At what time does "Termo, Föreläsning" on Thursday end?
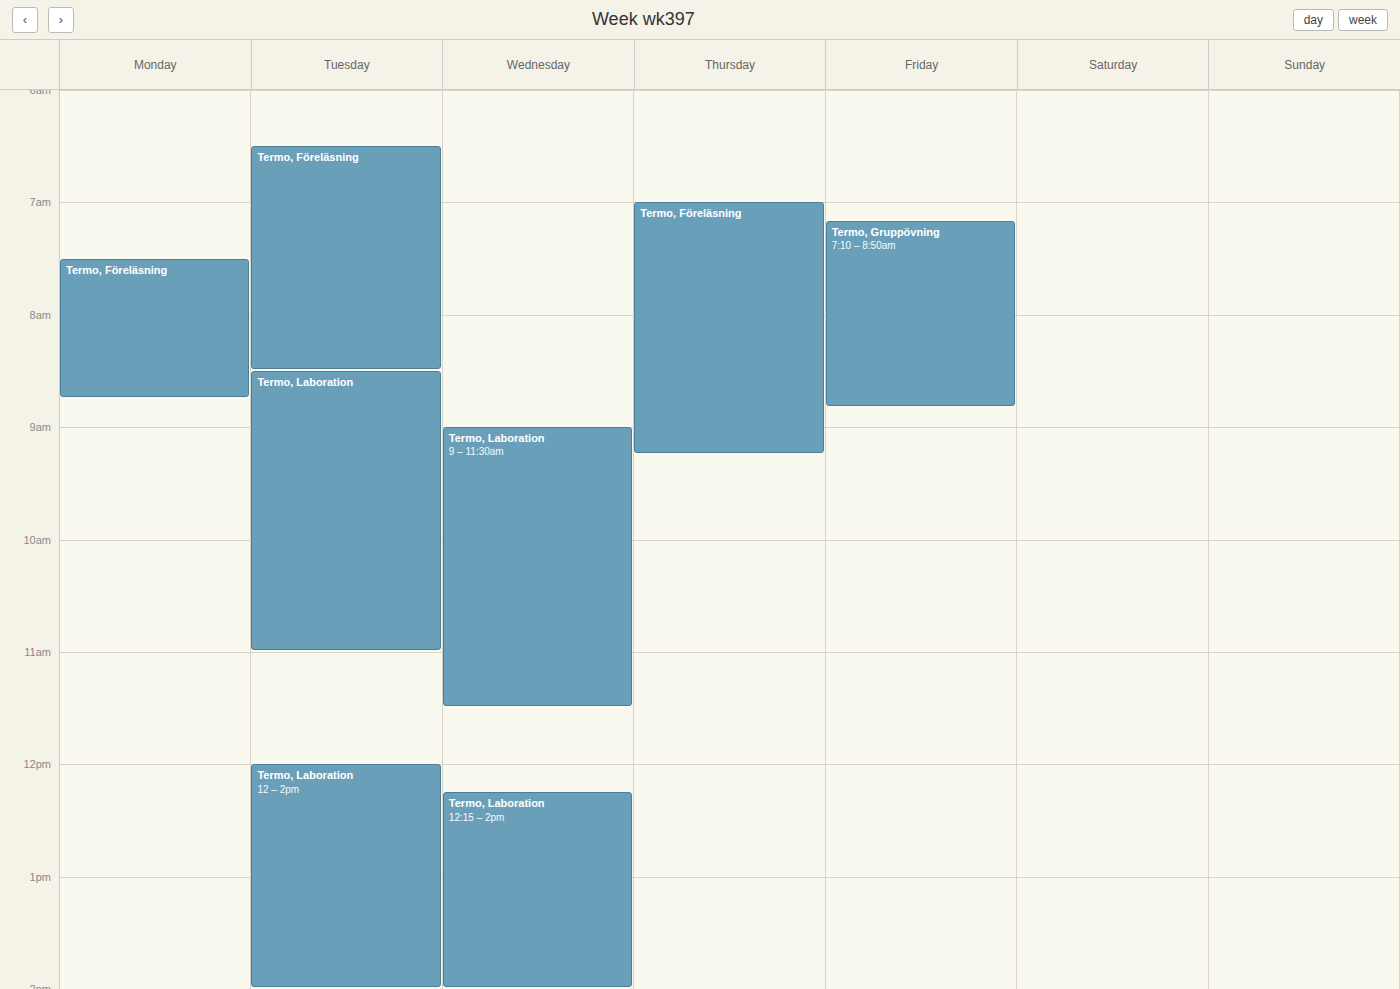
9:15 AM